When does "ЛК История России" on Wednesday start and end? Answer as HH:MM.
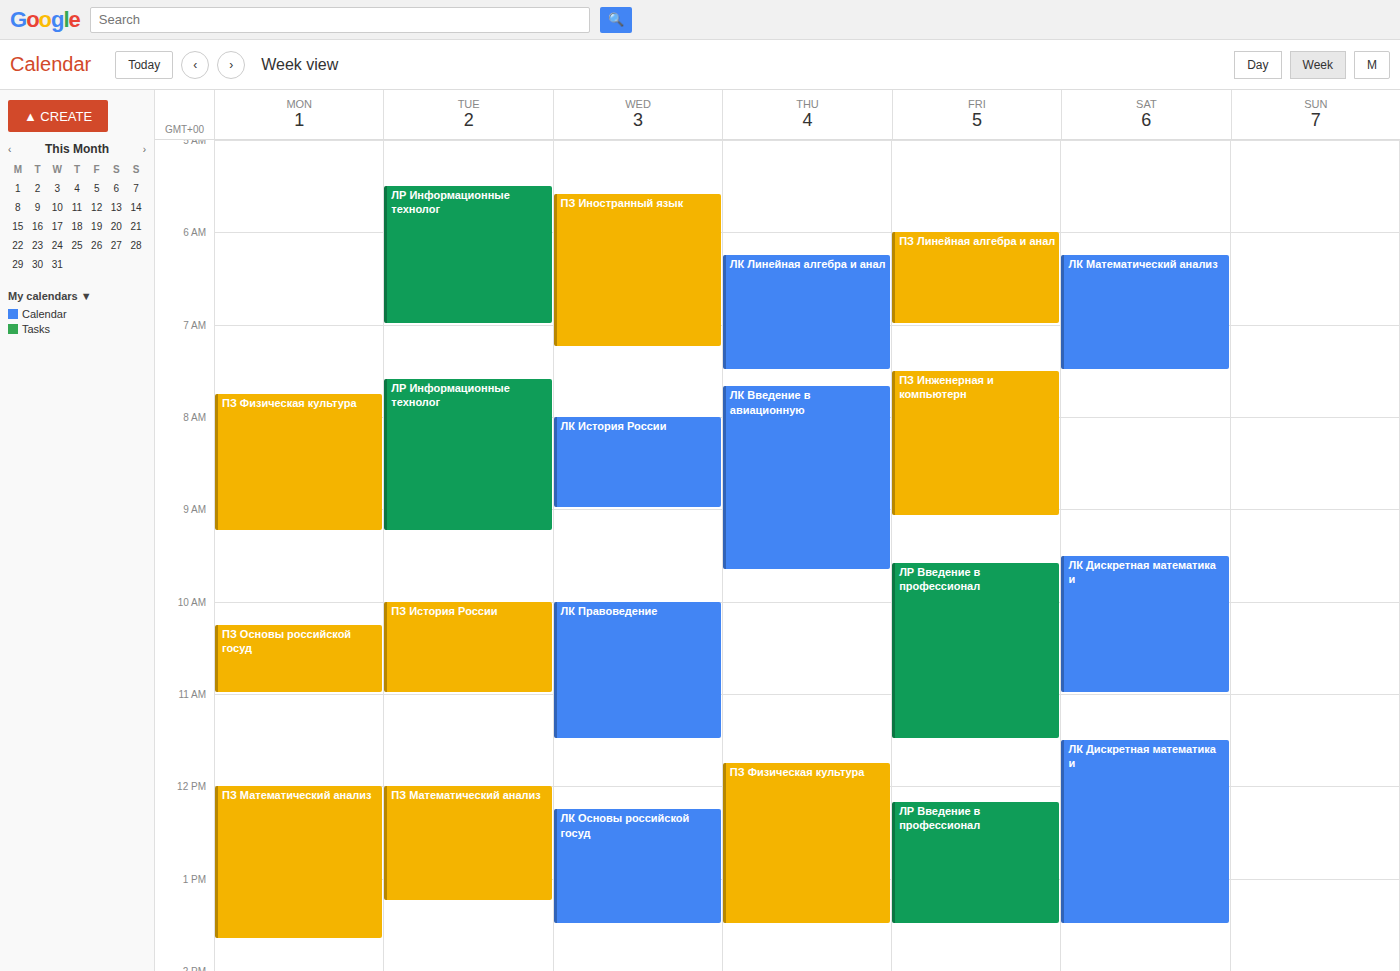
08:00 to 09:00